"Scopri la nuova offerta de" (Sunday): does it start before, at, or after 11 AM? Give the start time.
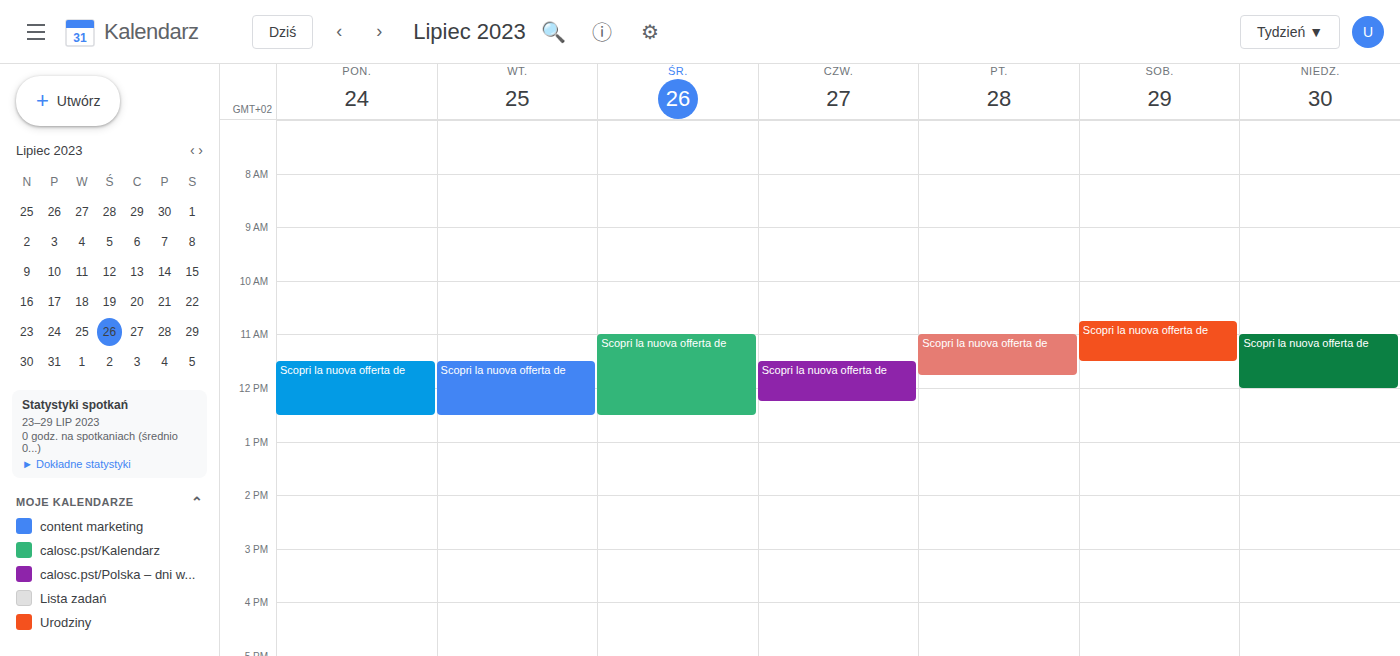
11:00 AM -- exactly at 11 AM, on the 11 AM line.